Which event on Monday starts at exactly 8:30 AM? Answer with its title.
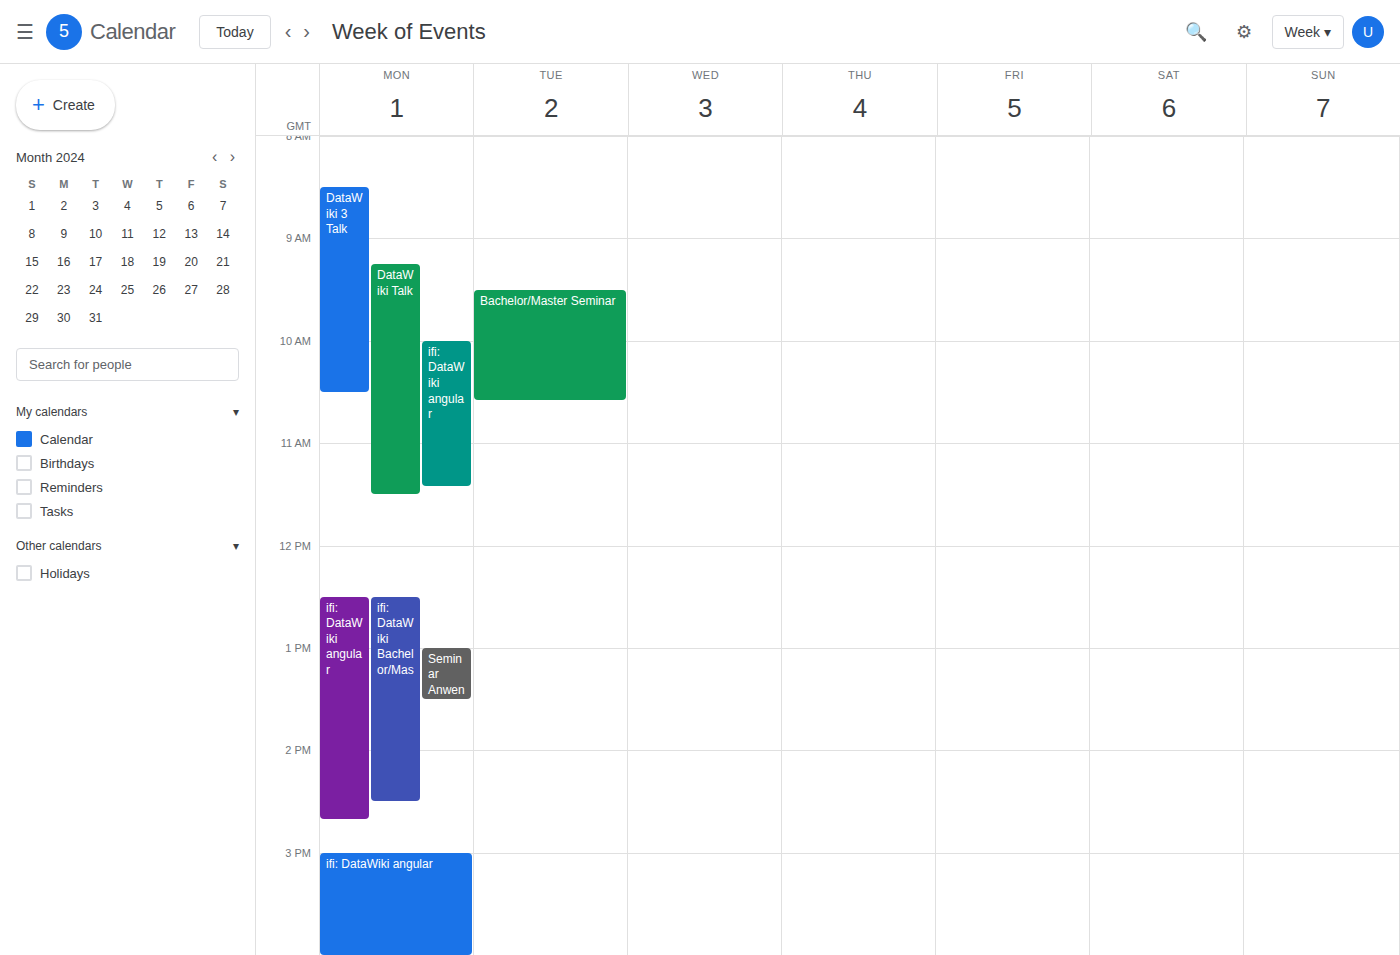
"DataWiki 3 Talk"